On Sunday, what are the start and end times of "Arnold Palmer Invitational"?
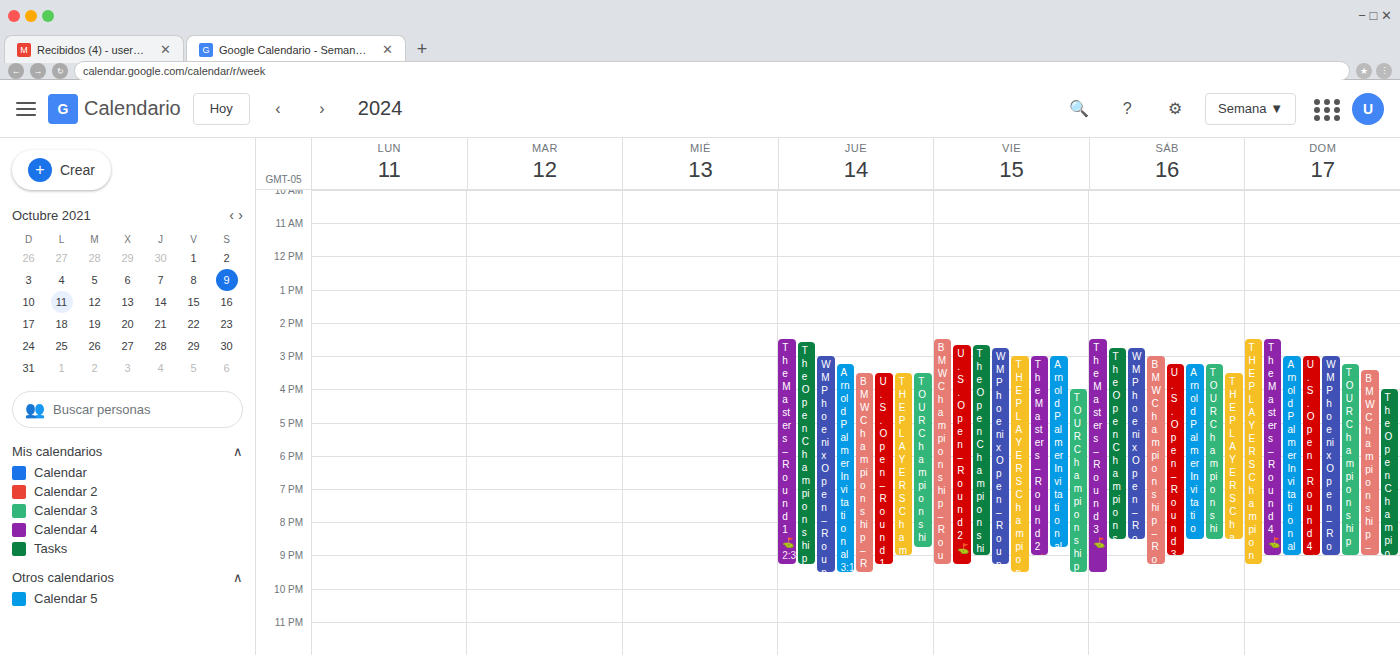
3:00 PM to 9:00 PM